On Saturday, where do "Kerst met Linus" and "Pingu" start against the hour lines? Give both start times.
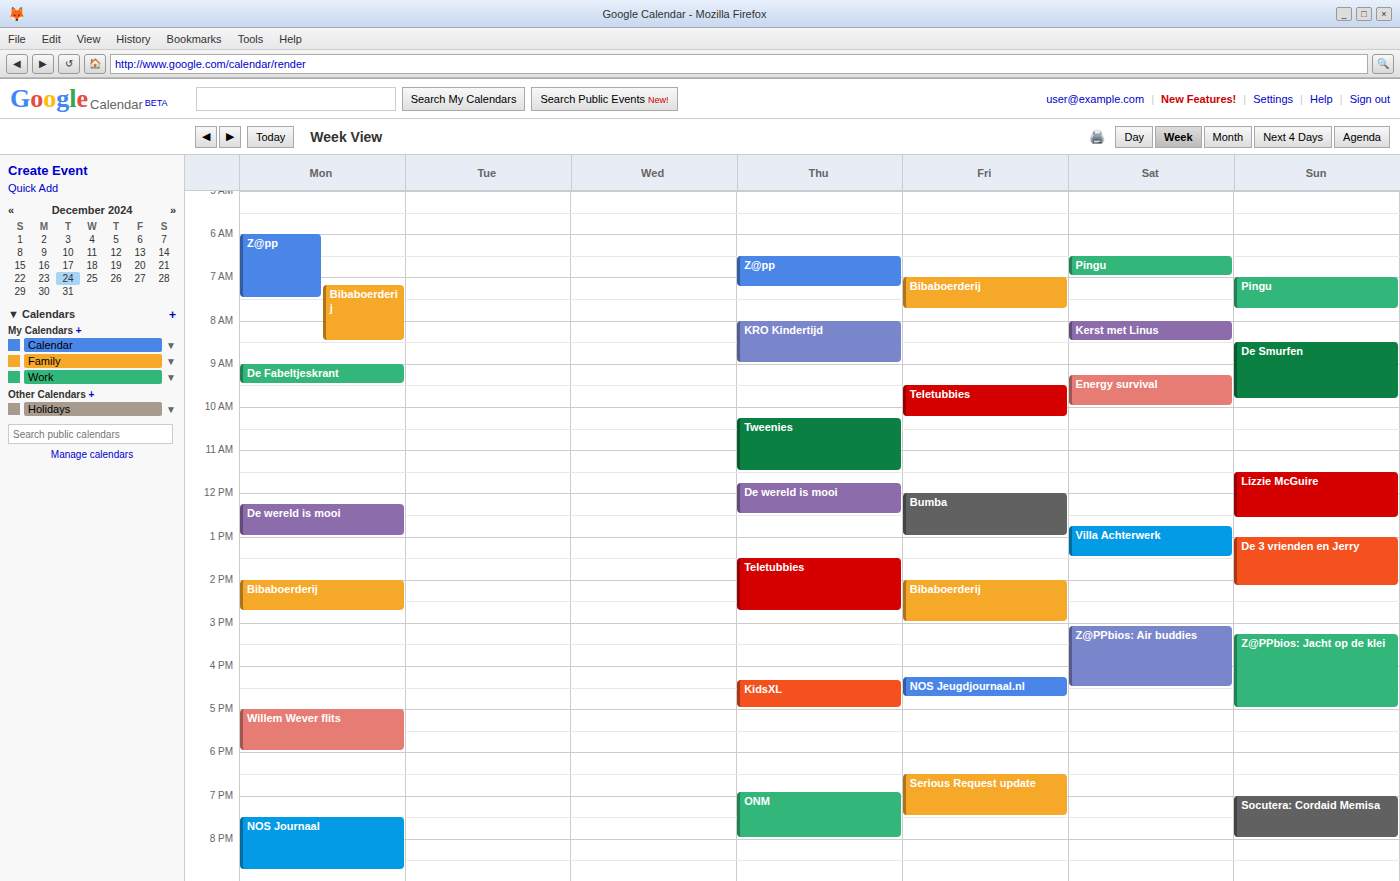
"Kerst met Linus": 8:00 AM, exactly on the 8 AM line. "Pingu": 6:30 AM, halfway between the 6 AM and 7 AM lines.